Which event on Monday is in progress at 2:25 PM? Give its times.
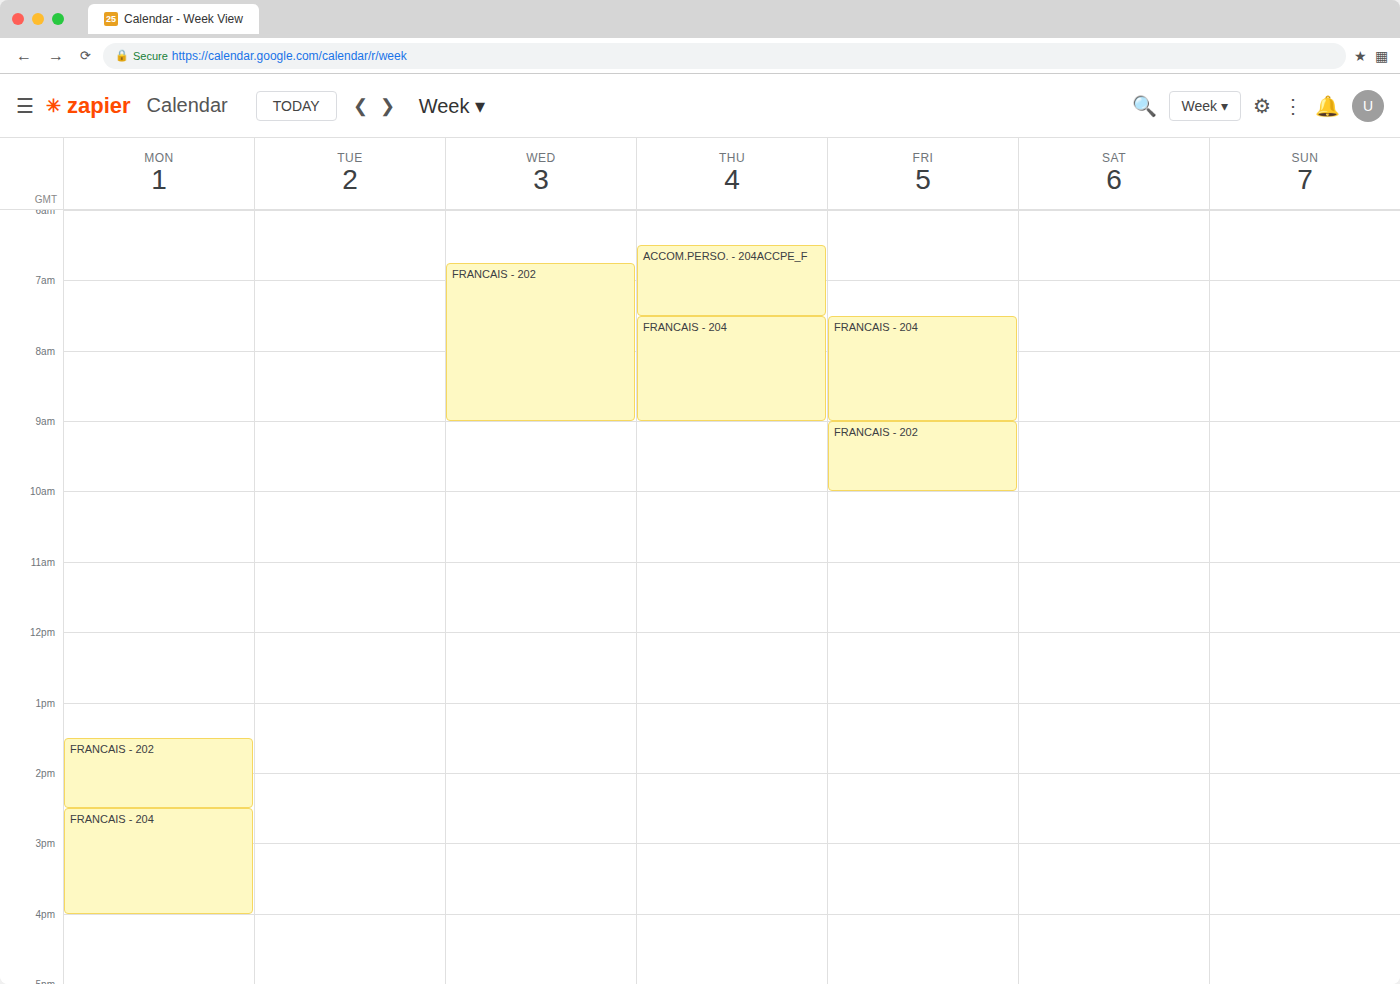
"FRANCAIS - 202", 1:30 PM to 2:30 PM